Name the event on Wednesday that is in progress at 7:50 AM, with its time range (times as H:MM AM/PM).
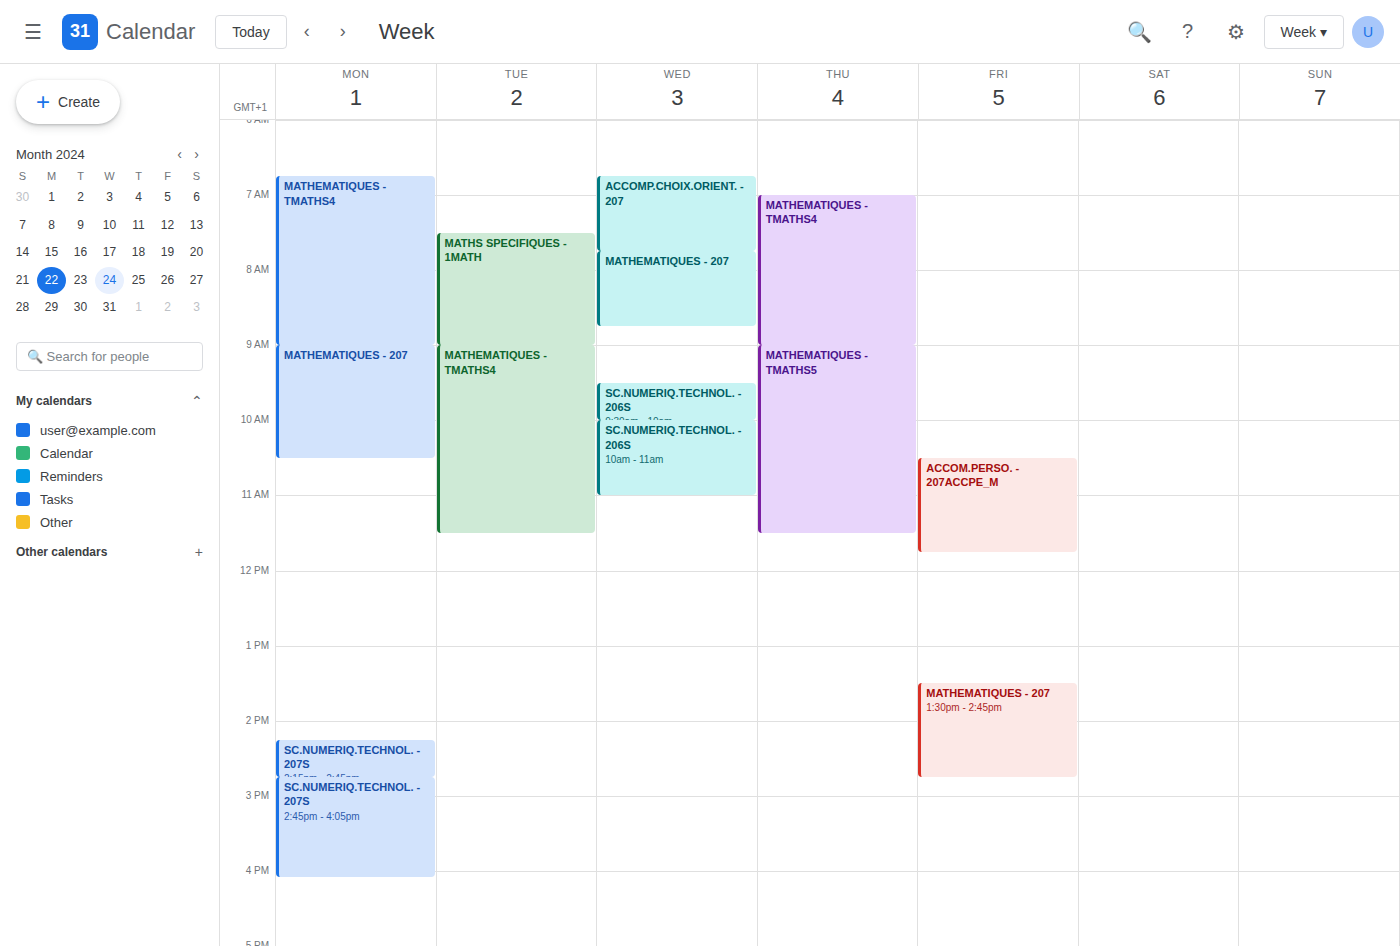
"MATHEMATIQUES - 207", 7:45 AM to 8:45 AM